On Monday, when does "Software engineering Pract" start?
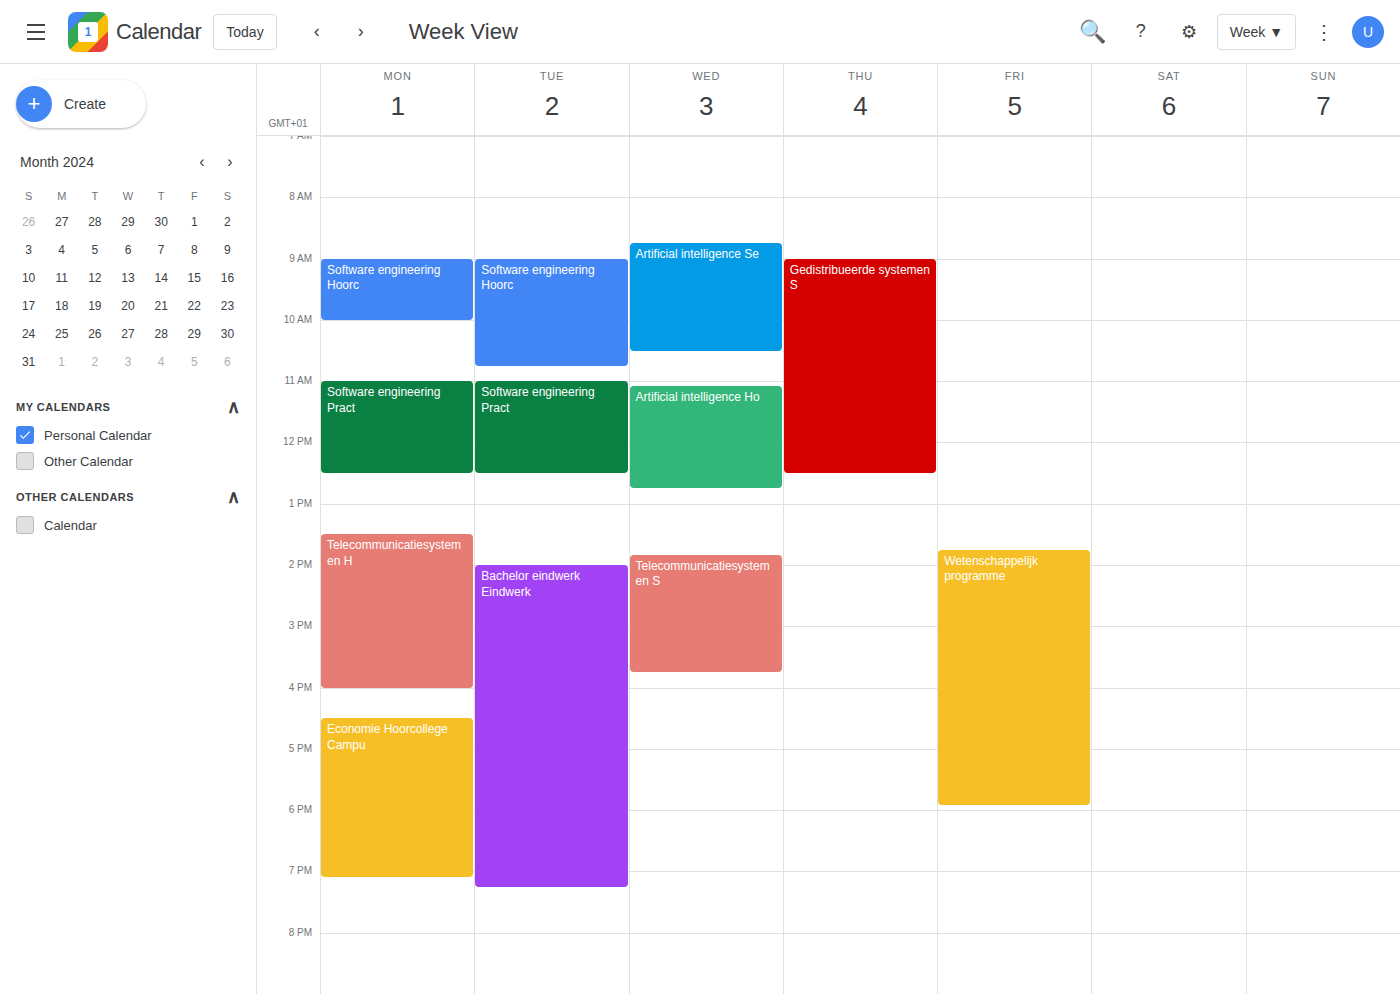
11:00 AM